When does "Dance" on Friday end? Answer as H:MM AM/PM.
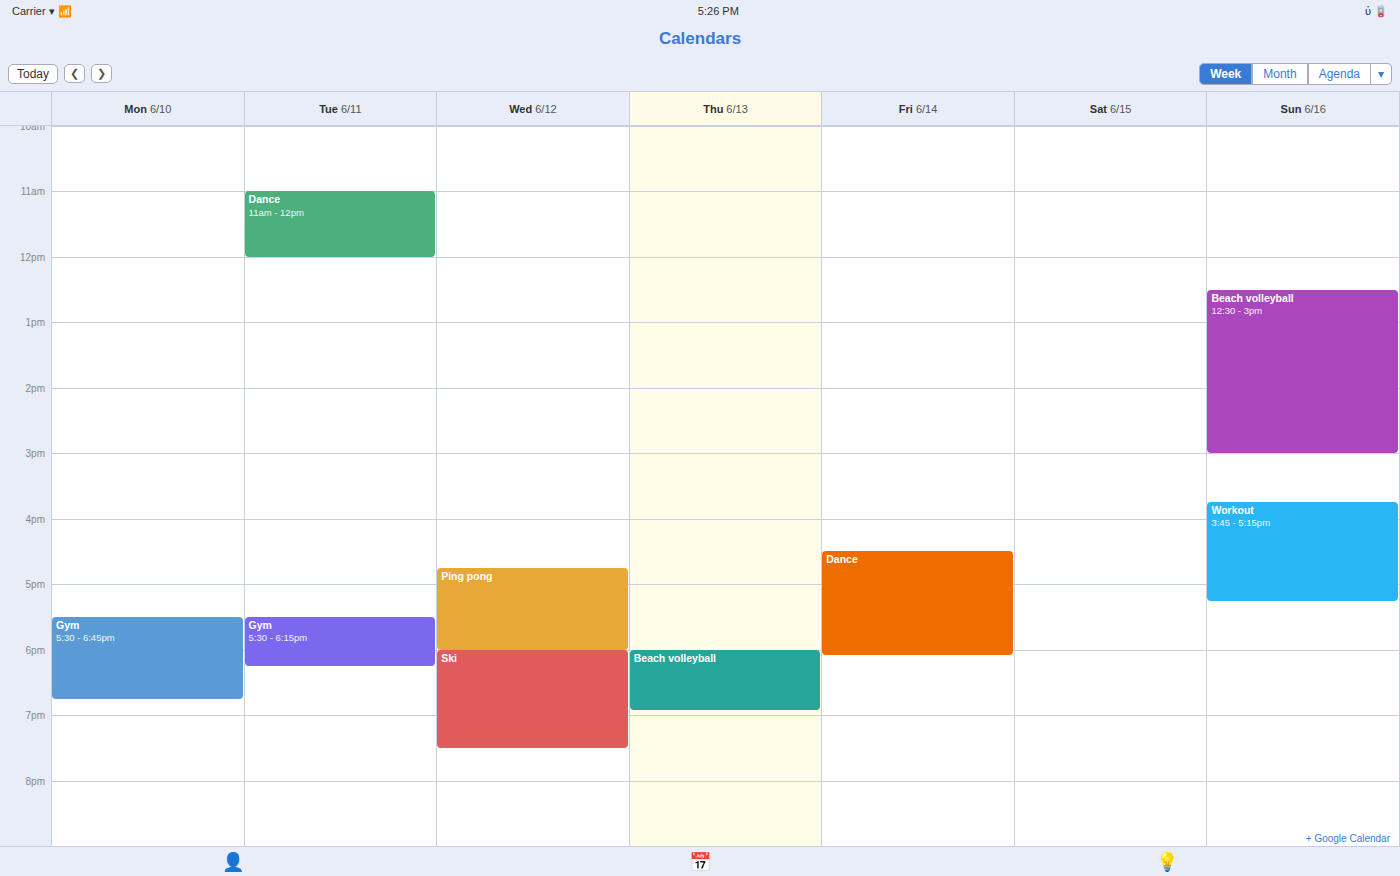
6:05 PM